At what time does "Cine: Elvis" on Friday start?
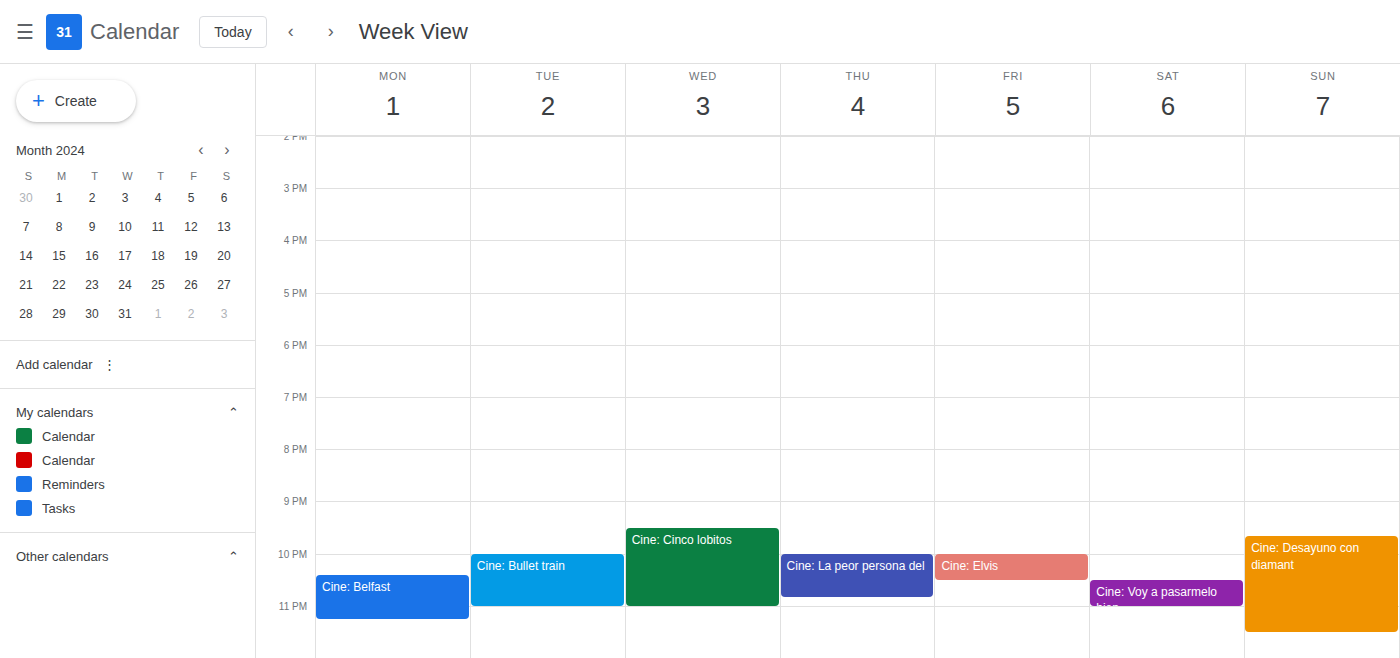
10:00 PM